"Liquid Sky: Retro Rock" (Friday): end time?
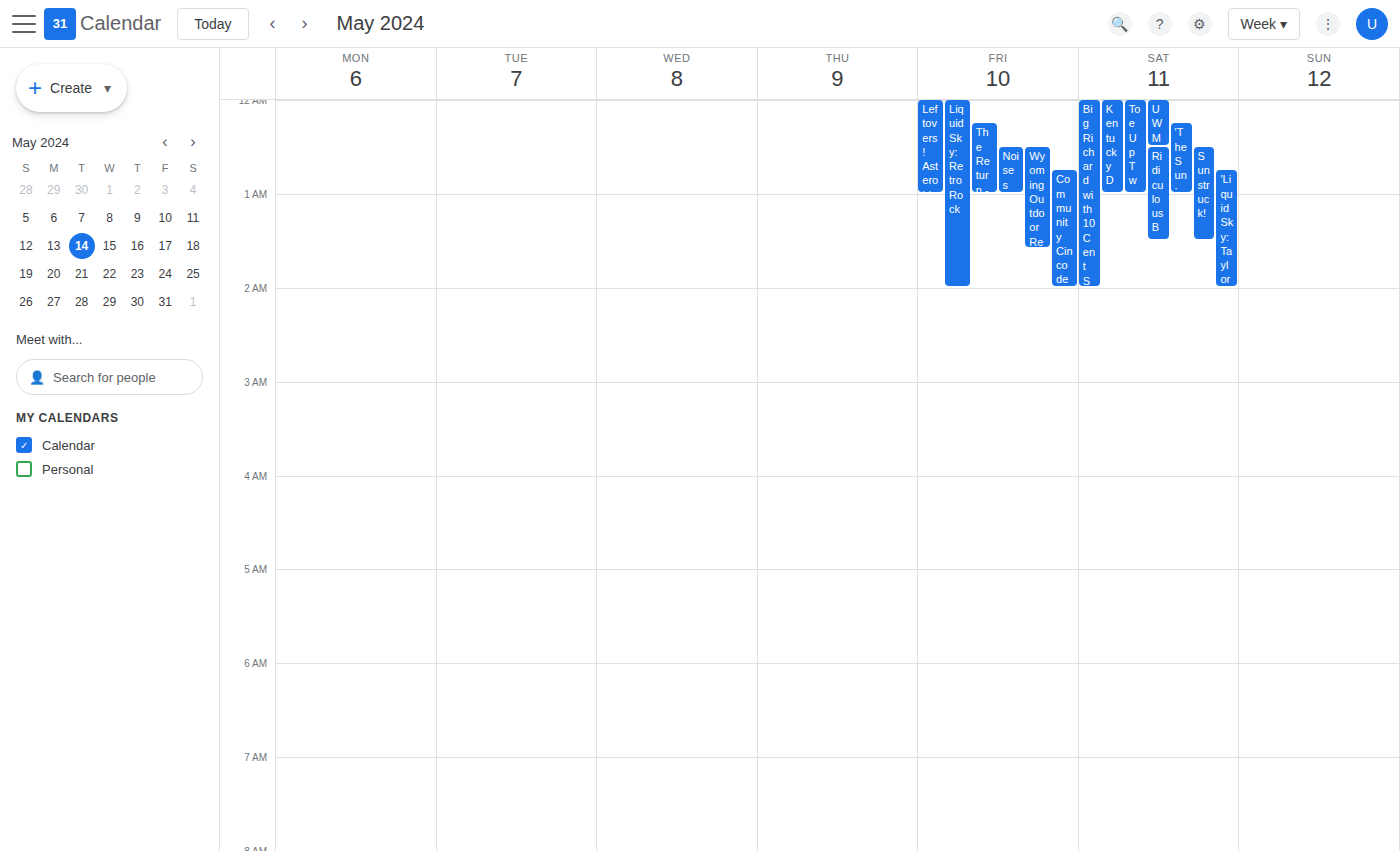
2:00 AM